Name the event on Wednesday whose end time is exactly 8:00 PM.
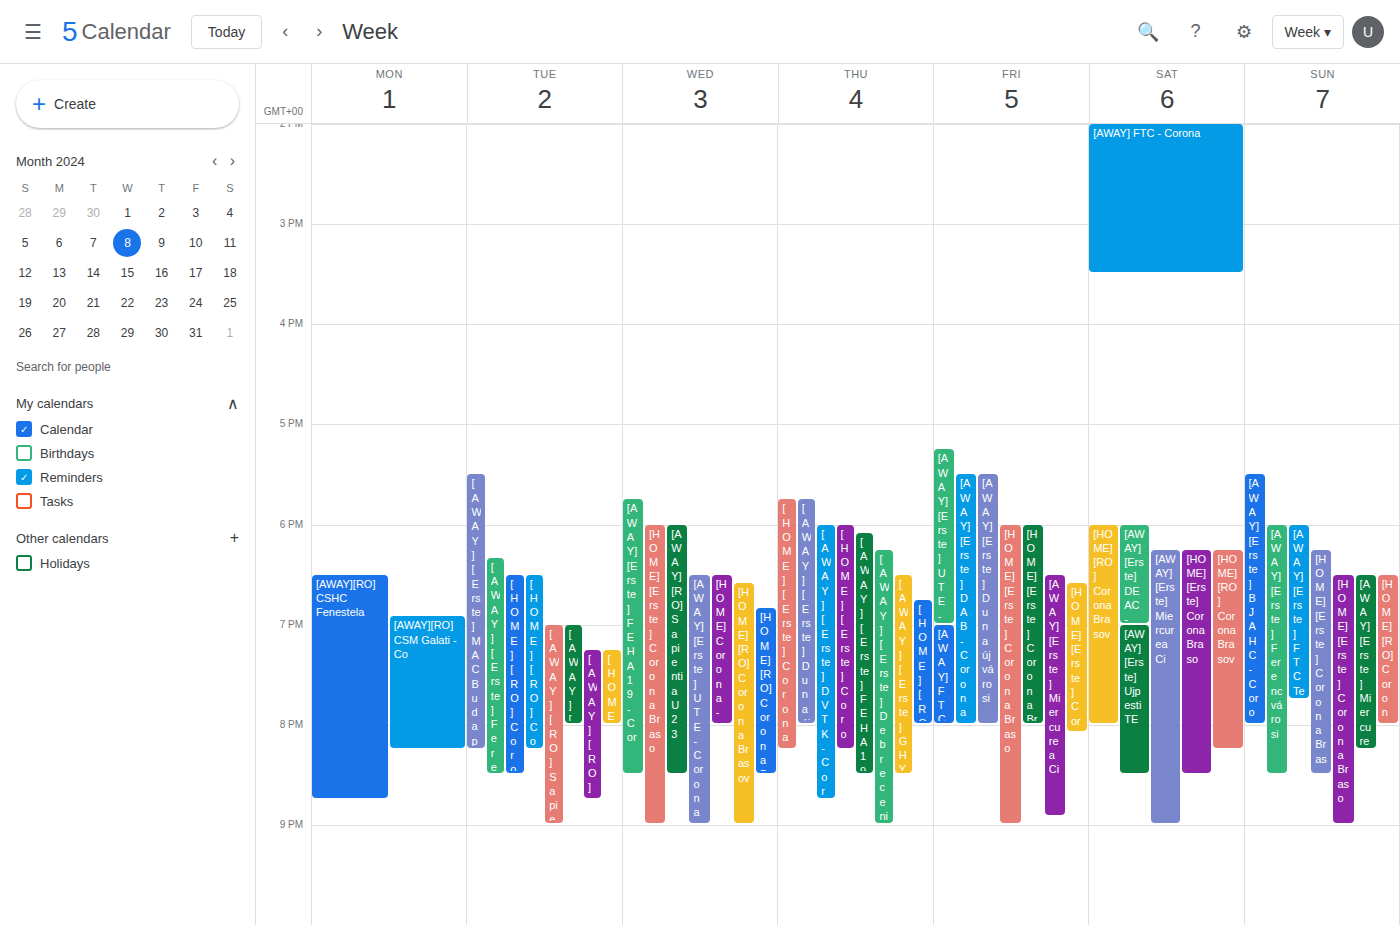
"[HOME] Corona - FTC"